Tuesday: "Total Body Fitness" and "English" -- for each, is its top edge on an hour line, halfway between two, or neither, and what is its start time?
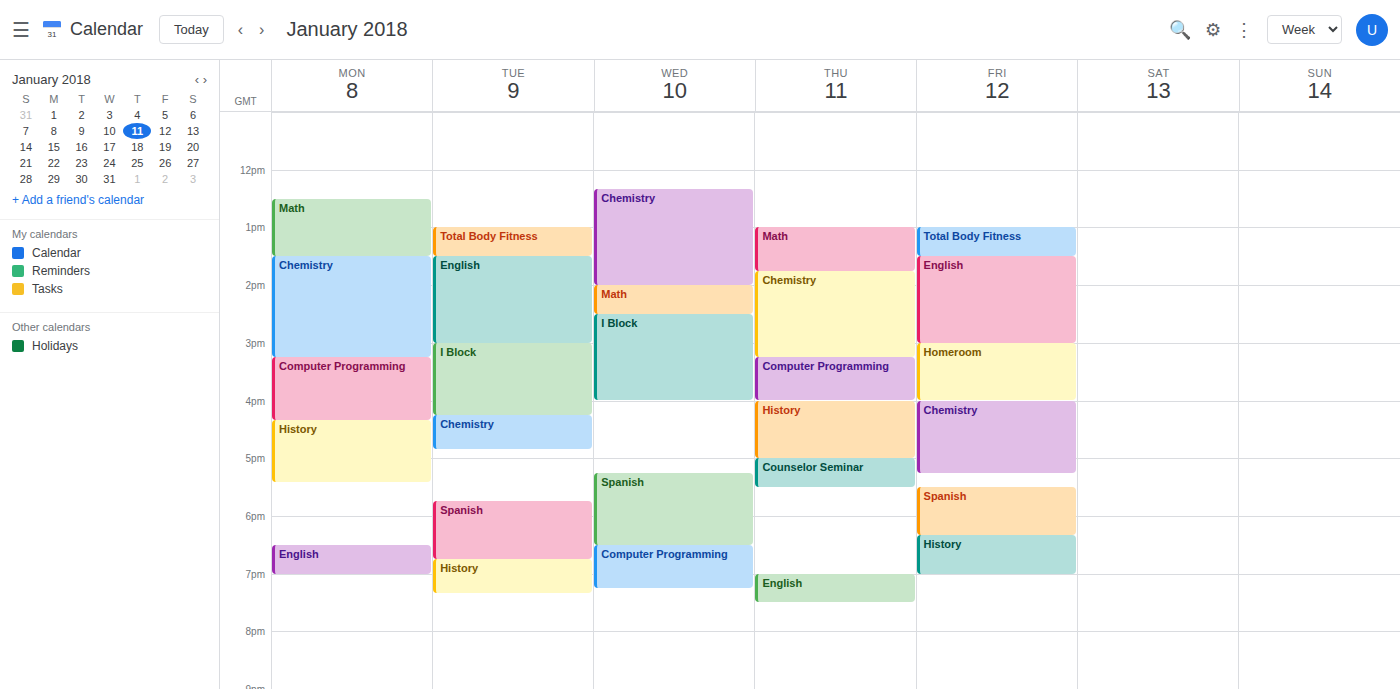
"Total Body Fitness": 1:00 PM, exactly on the 1 PM line. "English": 1:30 PM, halfway between the 1 PM and 2 PM lines.